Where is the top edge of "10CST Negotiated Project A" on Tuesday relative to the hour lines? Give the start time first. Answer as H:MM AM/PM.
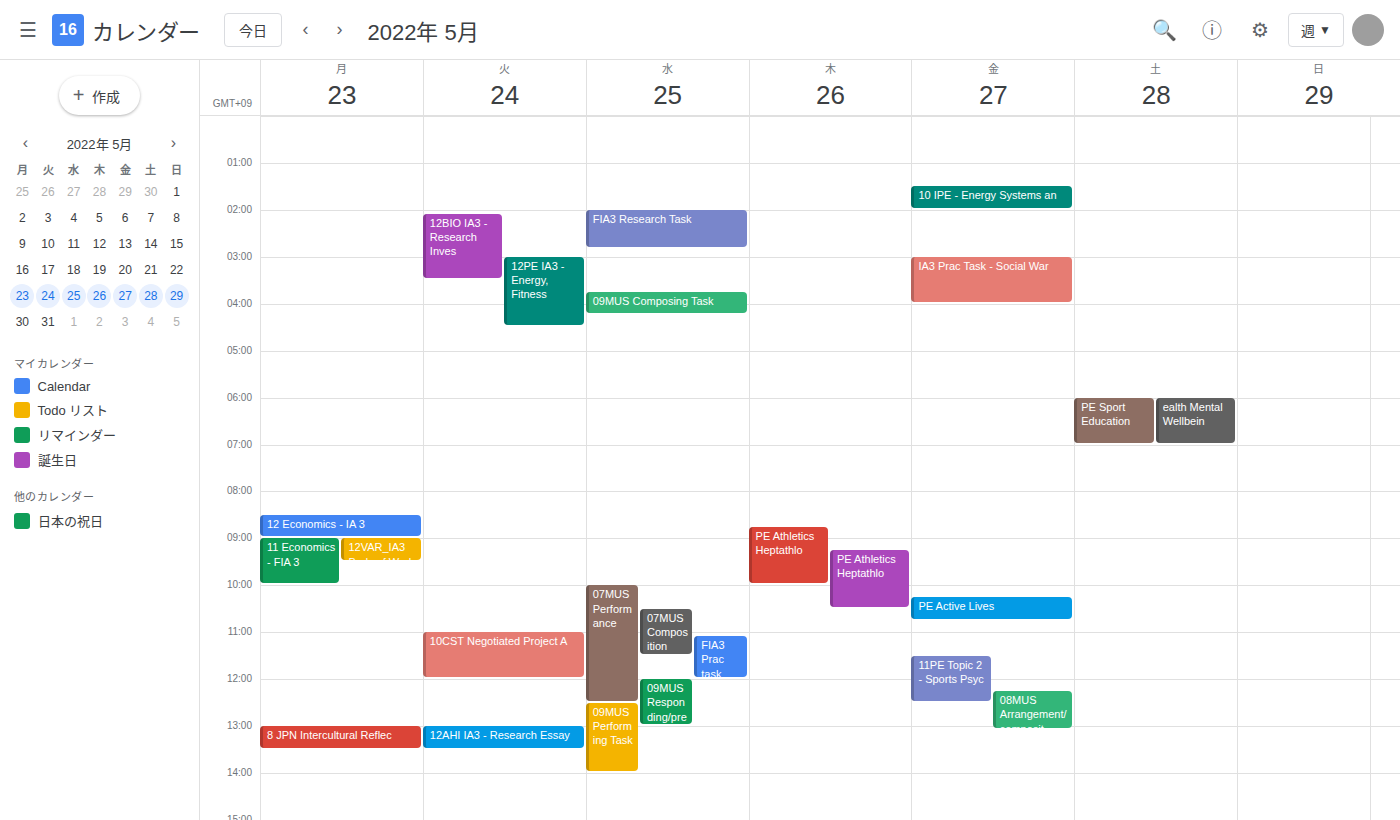
11:00 AM -- exactly on the 11 AM line.